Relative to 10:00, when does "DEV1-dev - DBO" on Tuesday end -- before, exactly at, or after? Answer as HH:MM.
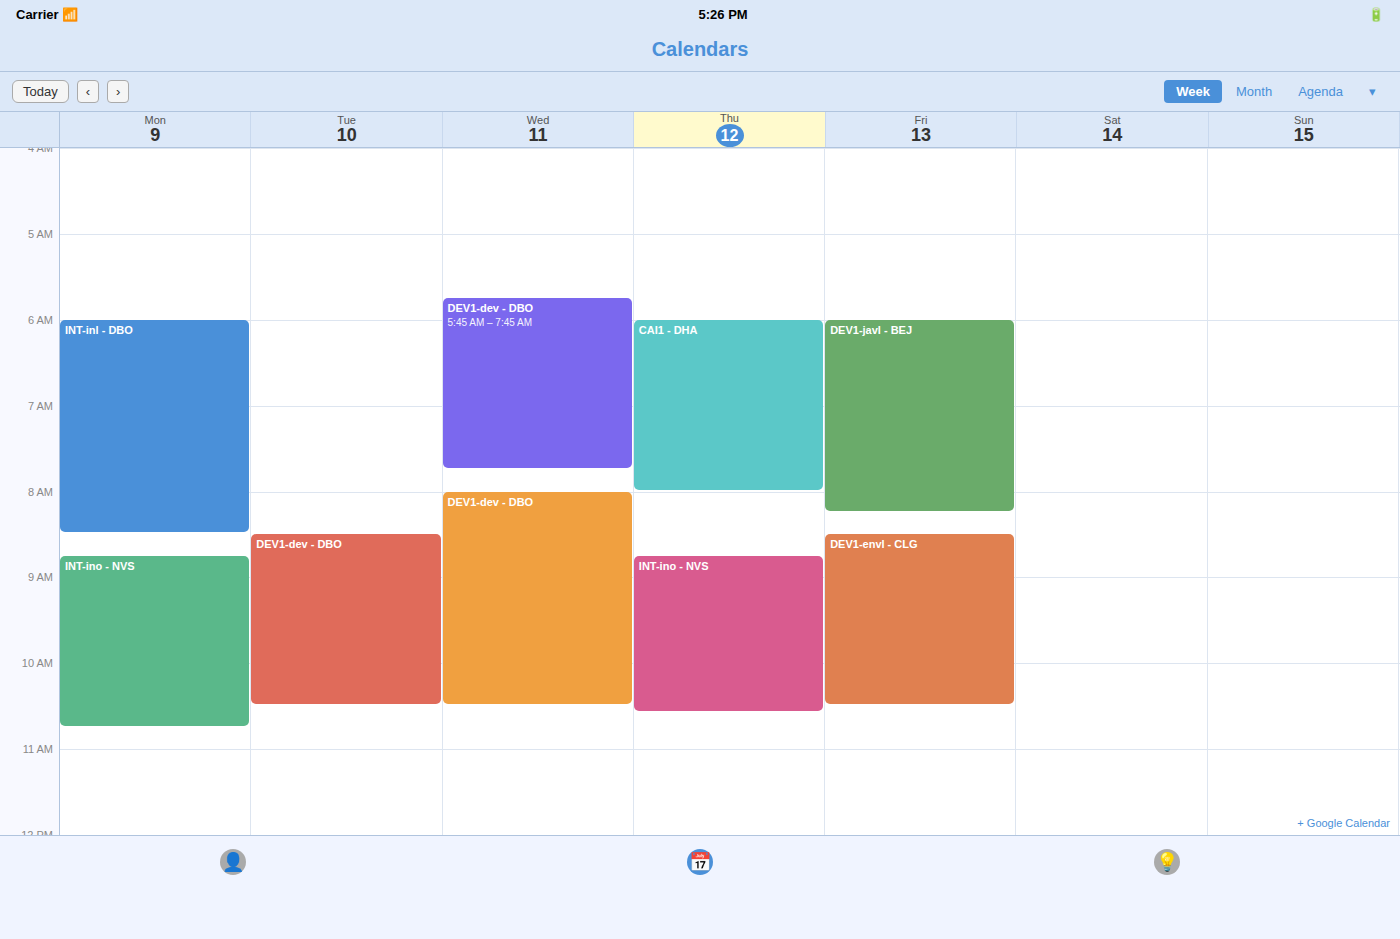
10:30 -- after 10:00, 30 minutes below the 10:00 line.